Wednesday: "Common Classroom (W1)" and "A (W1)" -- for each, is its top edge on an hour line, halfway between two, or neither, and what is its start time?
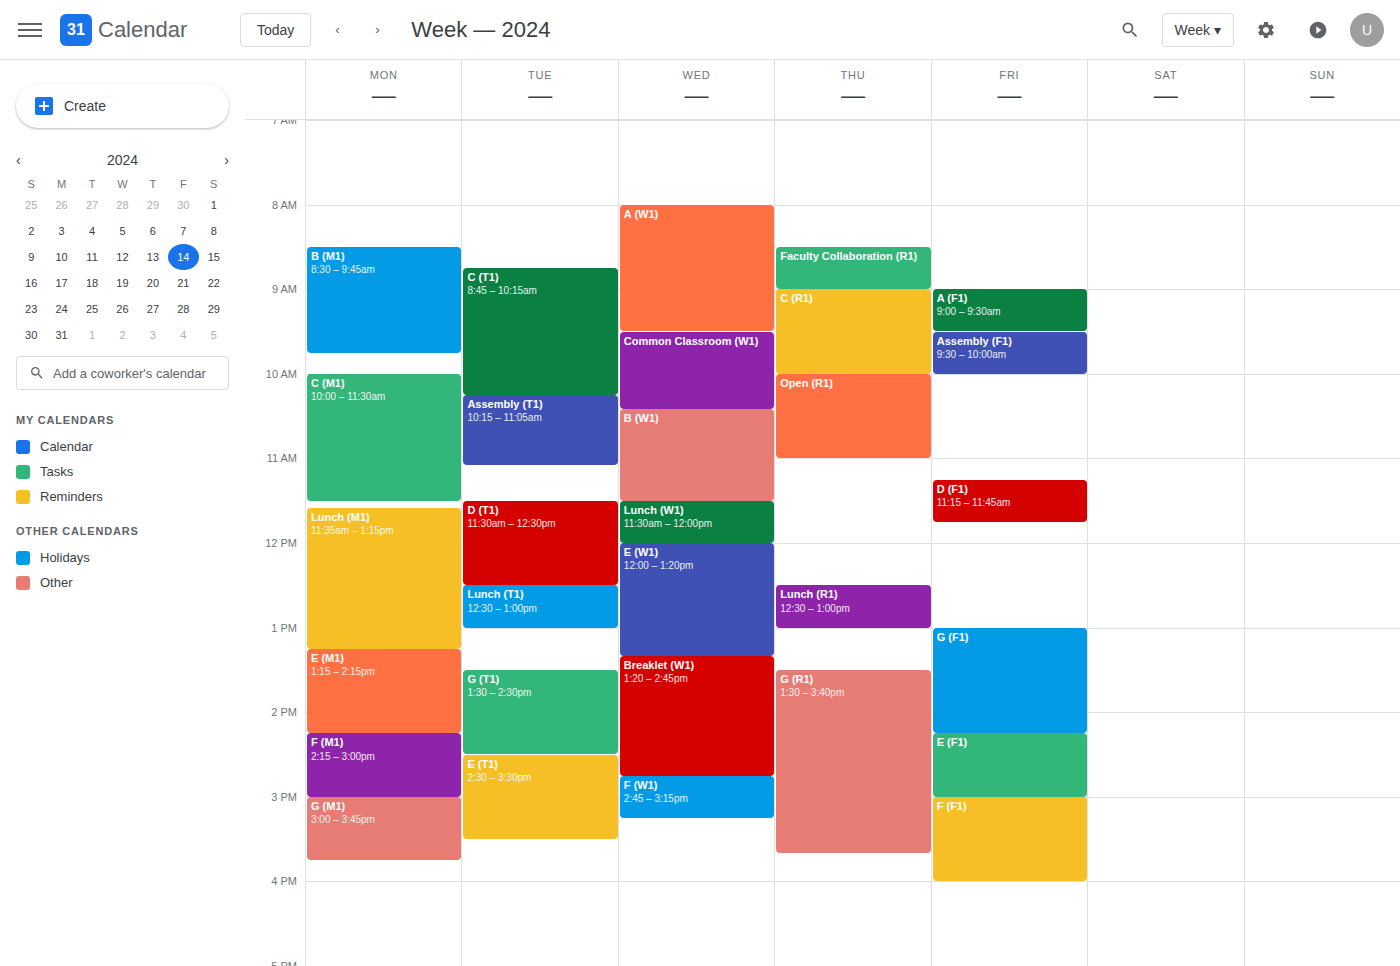
"Common Classroom (W1)": 9:30 AM, halfway between the 9 AM and 10 AM lines. "A (W1)": 8:00 AM, exactly on the 8 AM line.